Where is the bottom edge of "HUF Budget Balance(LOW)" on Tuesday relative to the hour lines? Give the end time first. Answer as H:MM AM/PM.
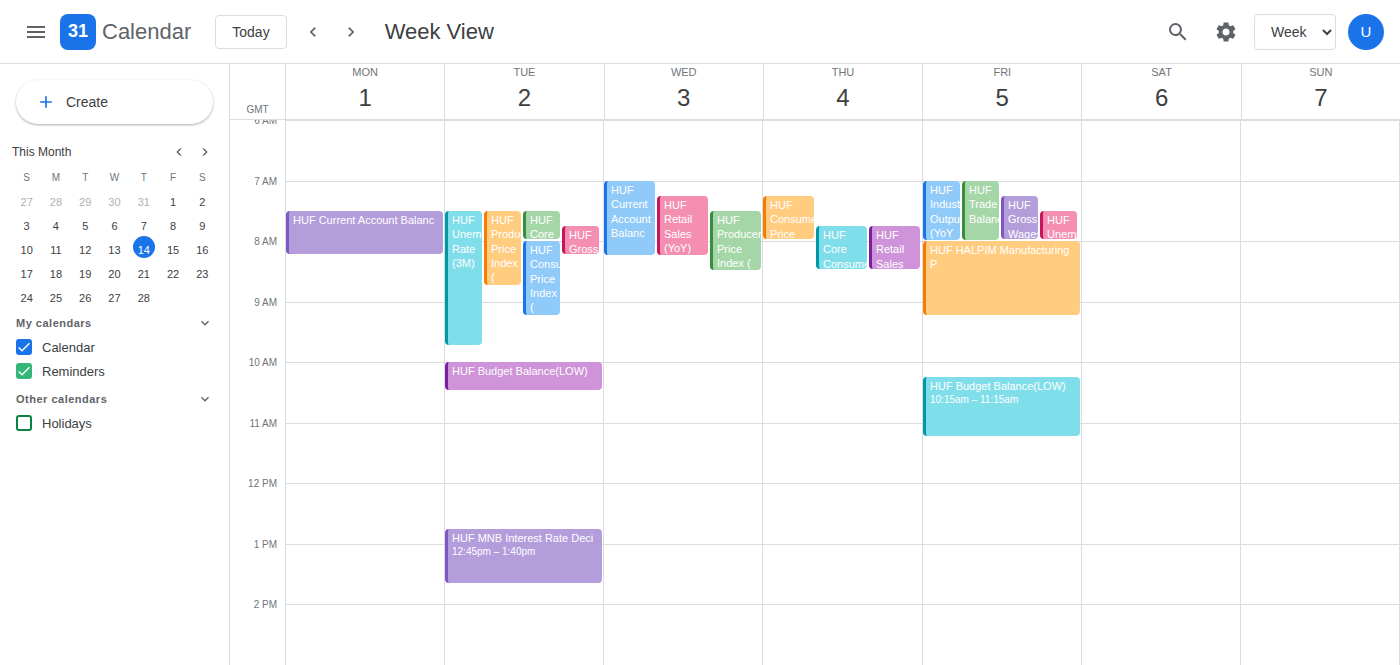
10:30 AM -- halfway between the 10 AM and 11 AM lines.